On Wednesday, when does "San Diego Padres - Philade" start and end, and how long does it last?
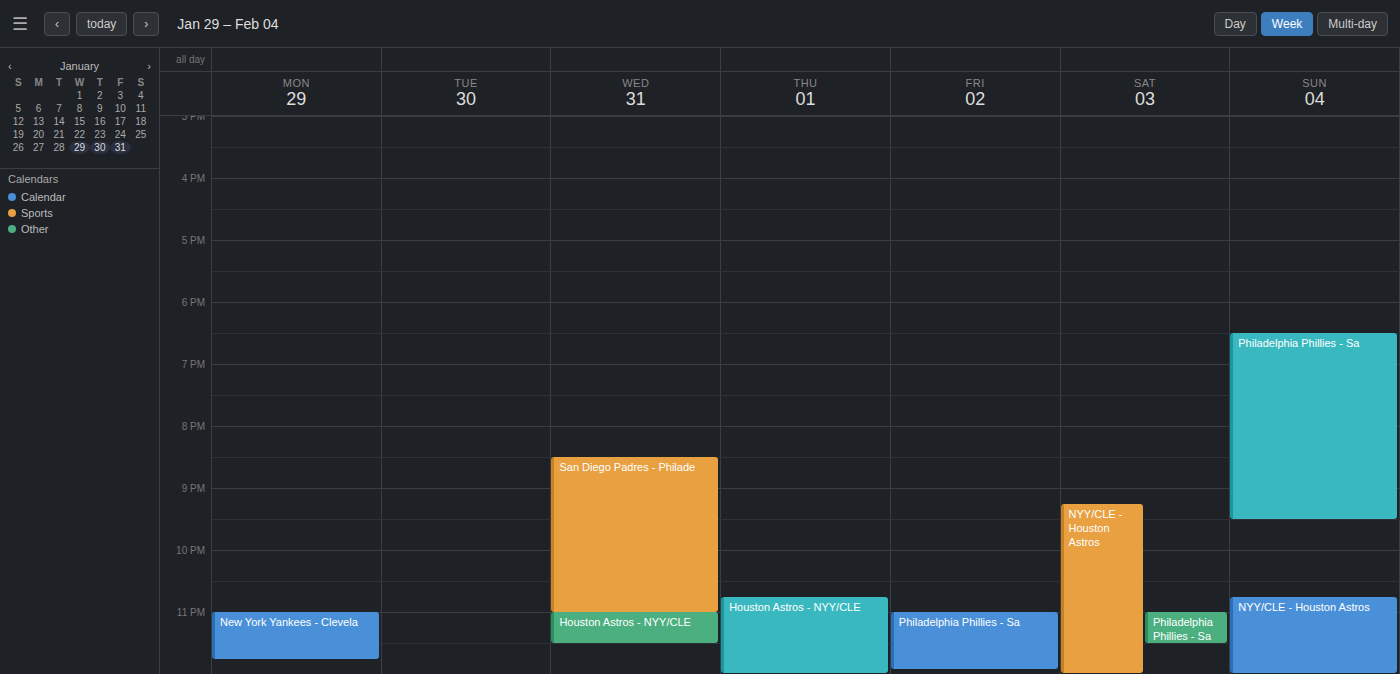
8:30 PM to 11:00 PM, 2 hours 30 minutes